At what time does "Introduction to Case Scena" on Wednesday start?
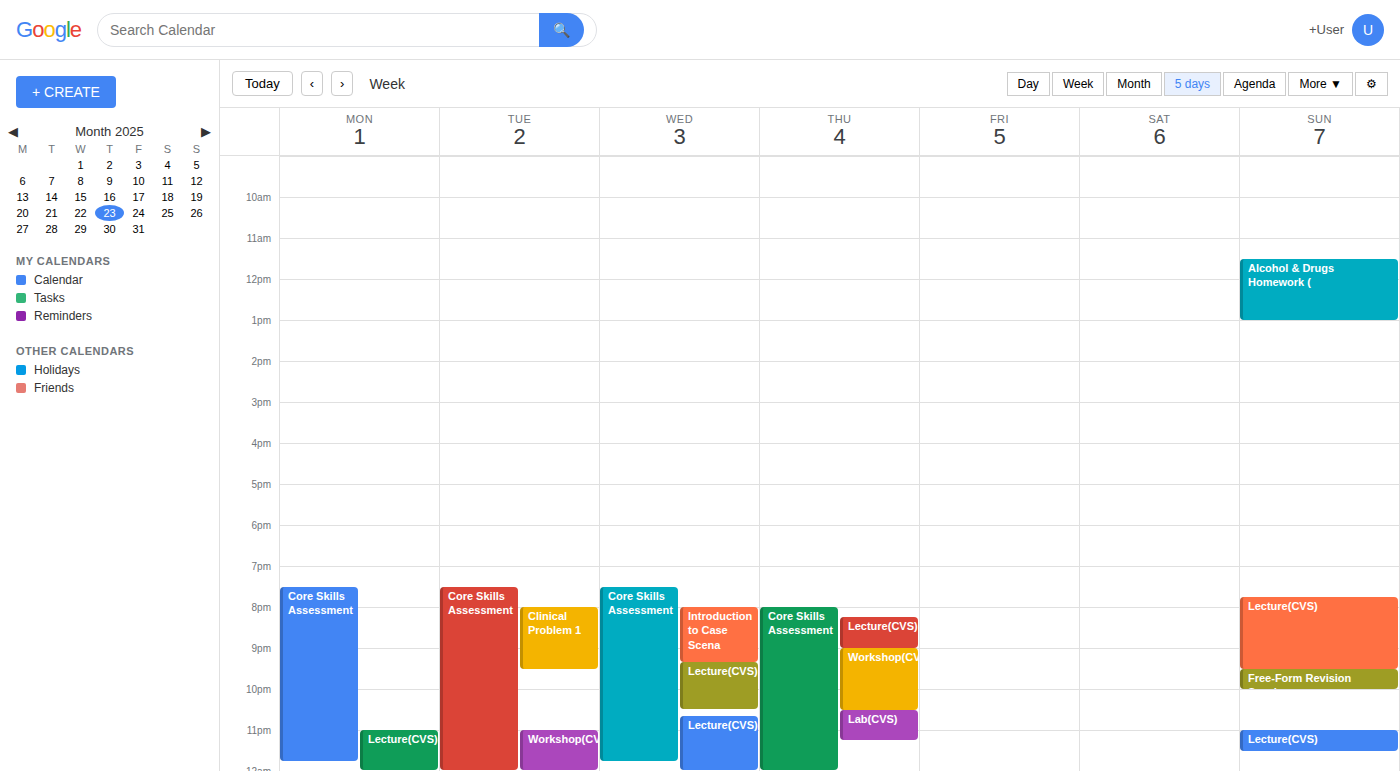
8:00 PM